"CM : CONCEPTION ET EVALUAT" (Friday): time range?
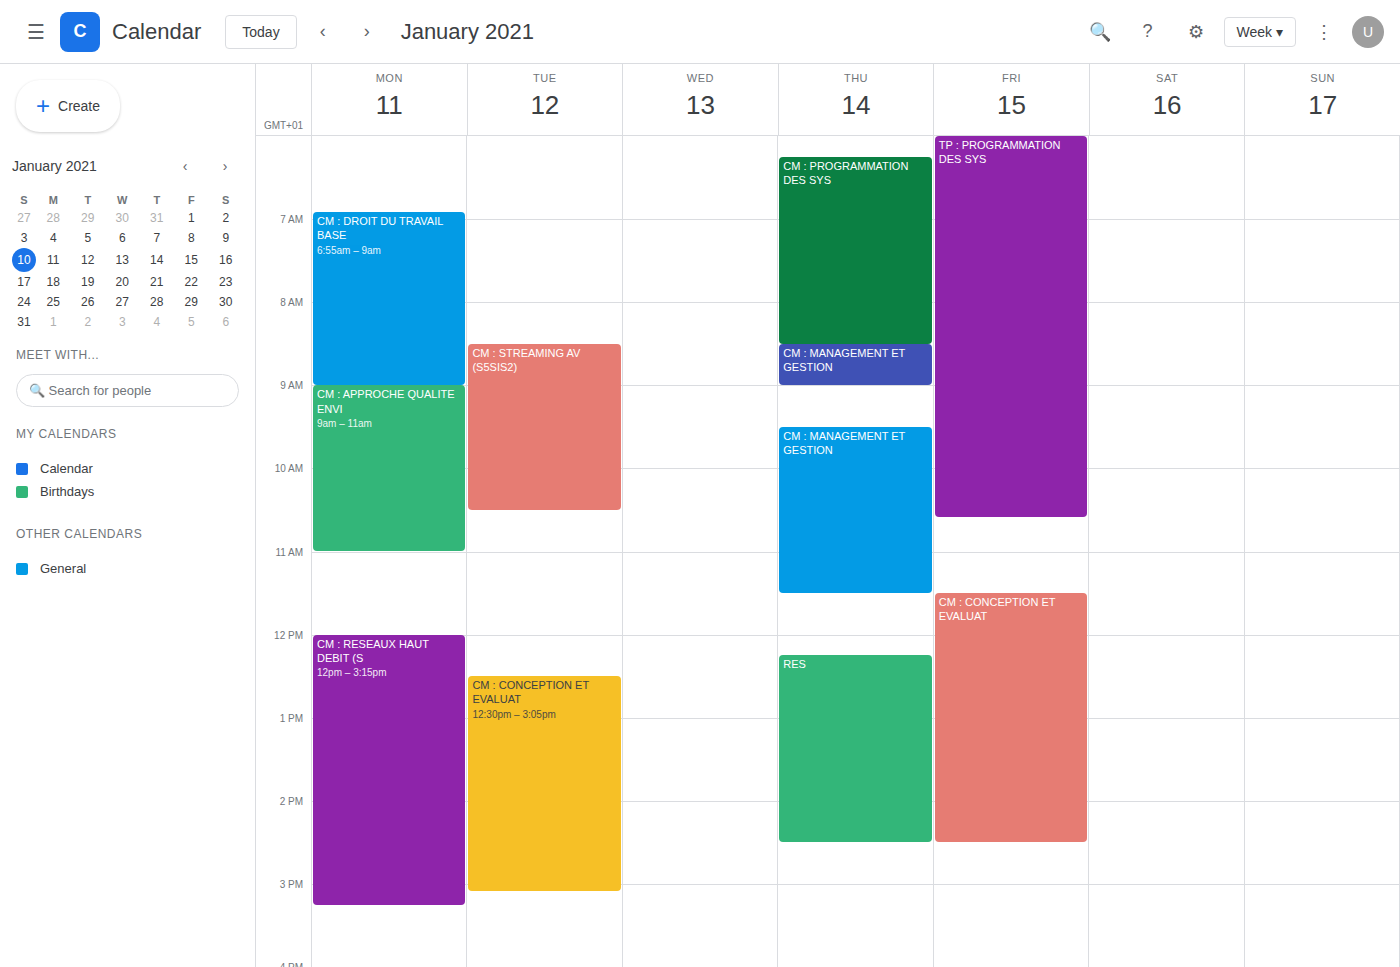
11:30 AM to 2:30 PM